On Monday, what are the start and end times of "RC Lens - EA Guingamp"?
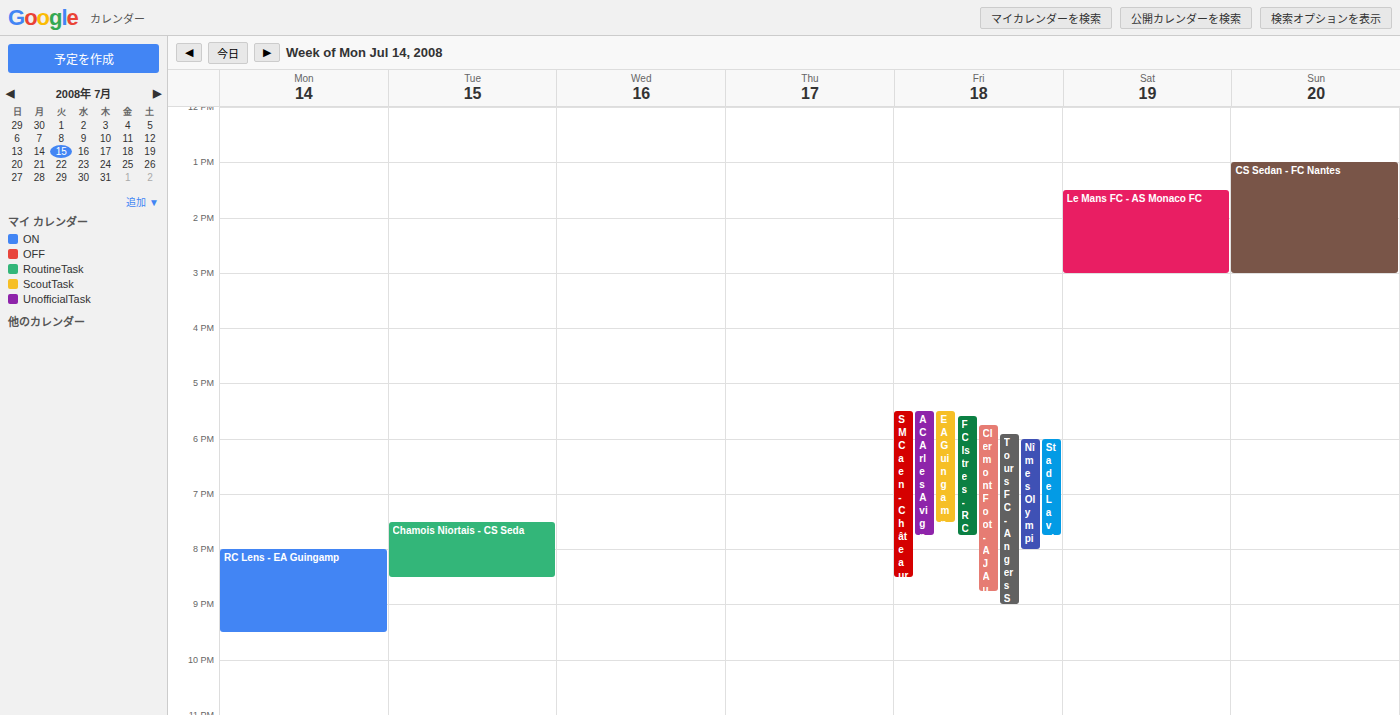
8:00 PM to 9:30 PM